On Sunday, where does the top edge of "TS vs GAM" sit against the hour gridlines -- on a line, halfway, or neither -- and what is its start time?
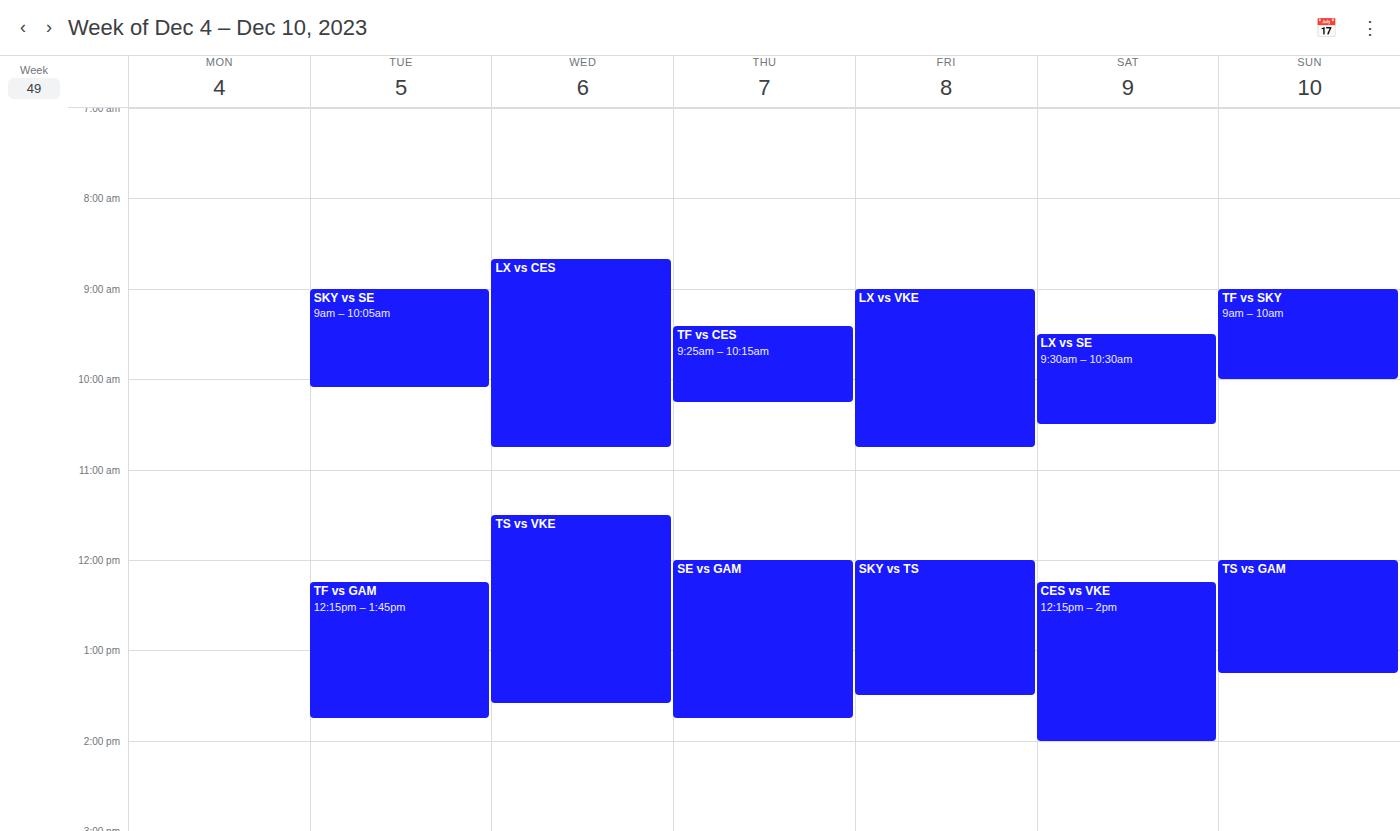
12:00 PM -- exactly on the 12 PM line.